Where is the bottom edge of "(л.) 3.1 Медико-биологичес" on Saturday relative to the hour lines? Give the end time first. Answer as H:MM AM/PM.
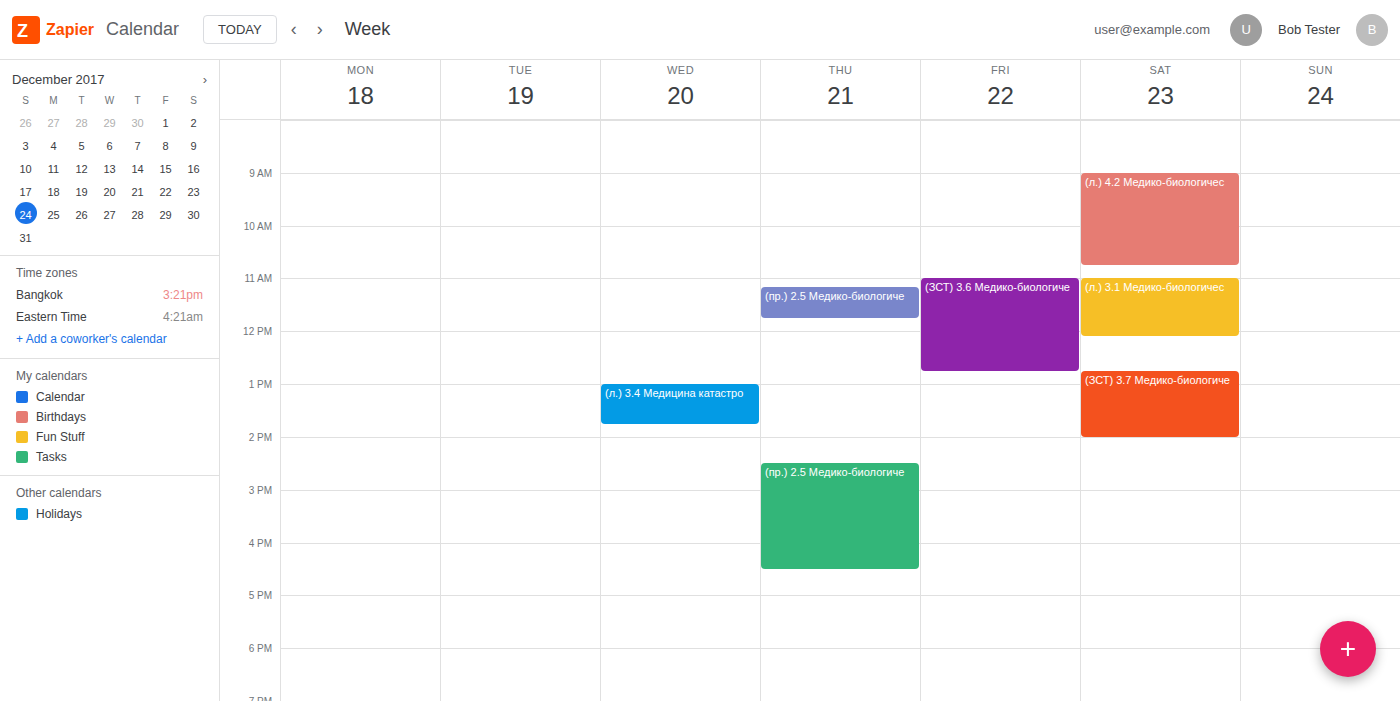
12:05 PM -- neither: 5 minutes below the 12 PM line and 55 minutes above the 1 PM line.